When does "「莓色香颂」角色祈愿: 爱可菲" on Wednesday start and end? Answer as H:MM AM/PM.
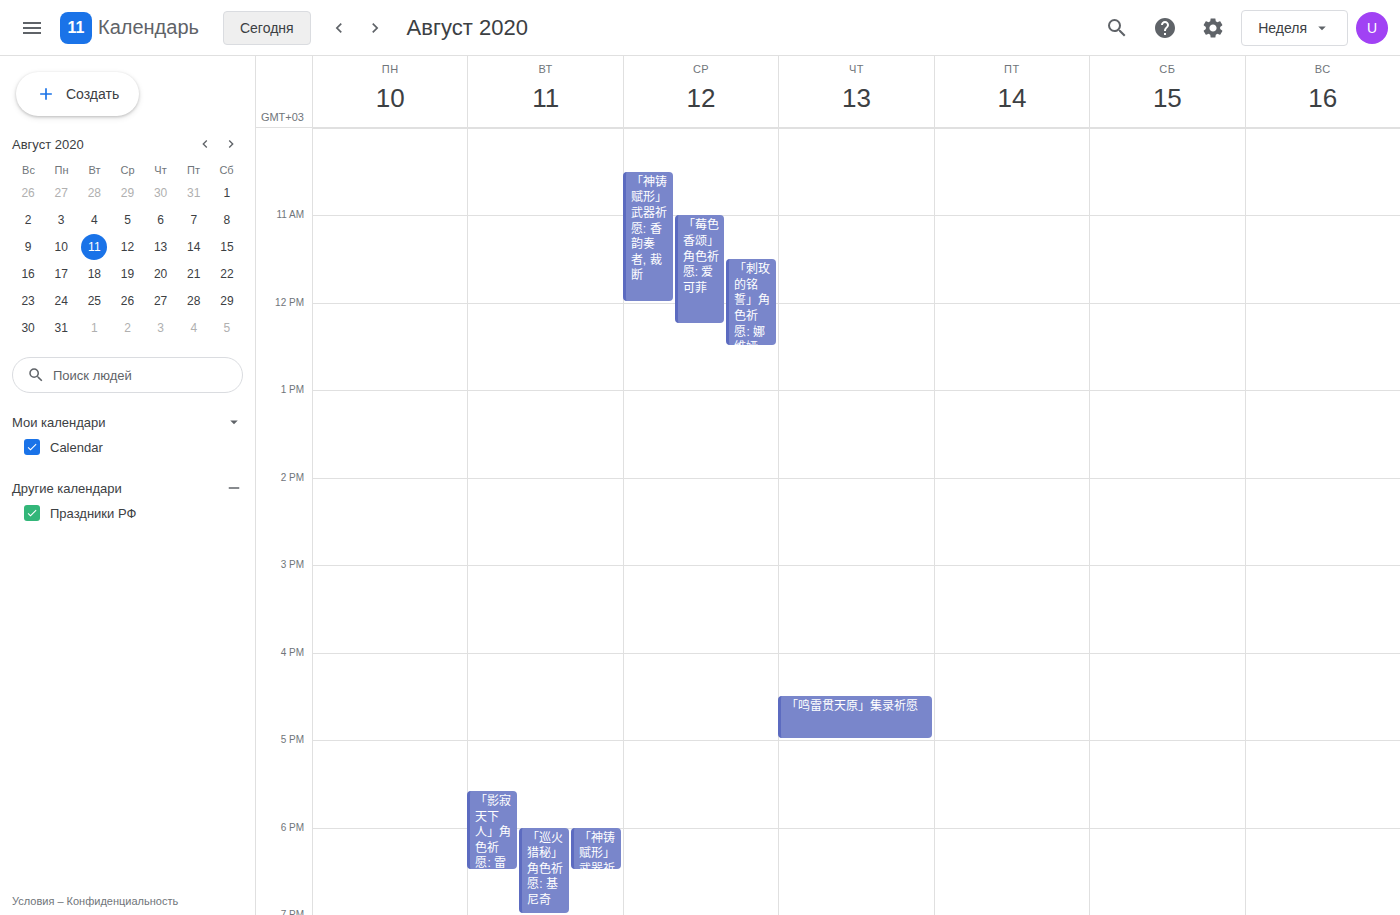
11:00 AM to 12:15 PM